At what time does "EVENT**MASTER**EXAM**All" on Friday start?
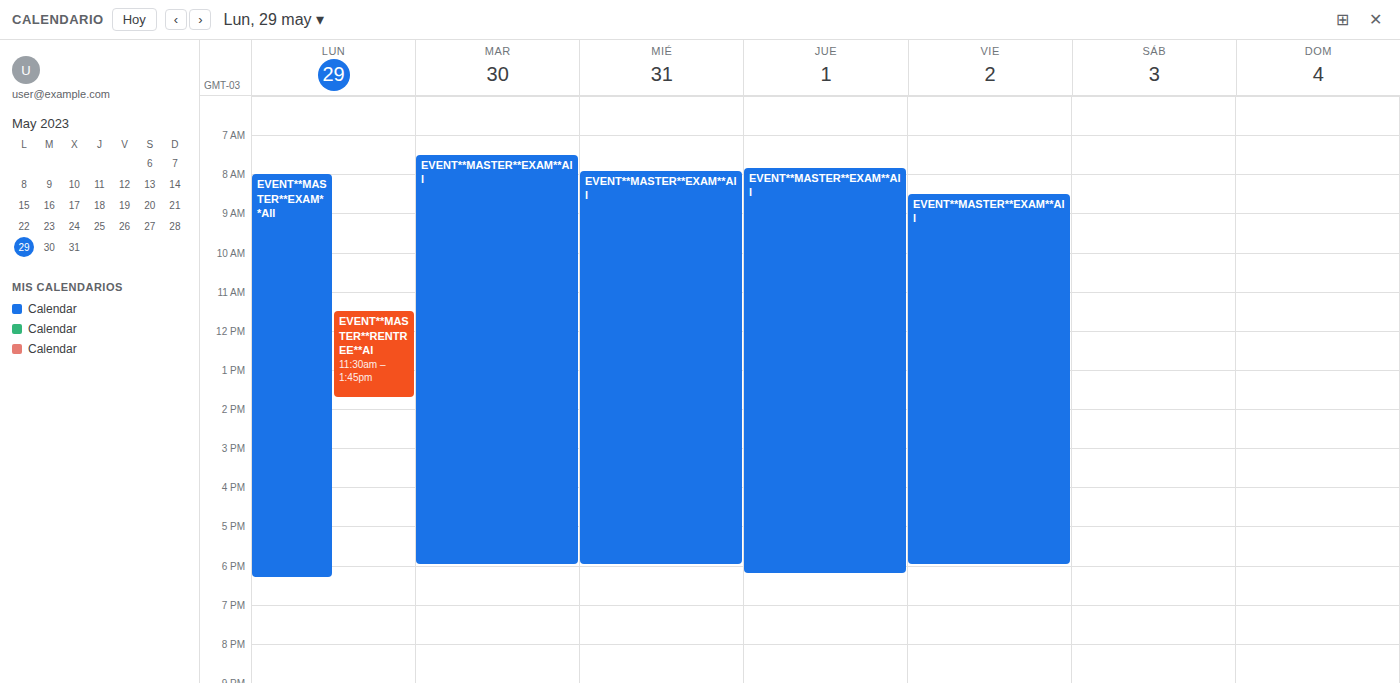
8:30 AM